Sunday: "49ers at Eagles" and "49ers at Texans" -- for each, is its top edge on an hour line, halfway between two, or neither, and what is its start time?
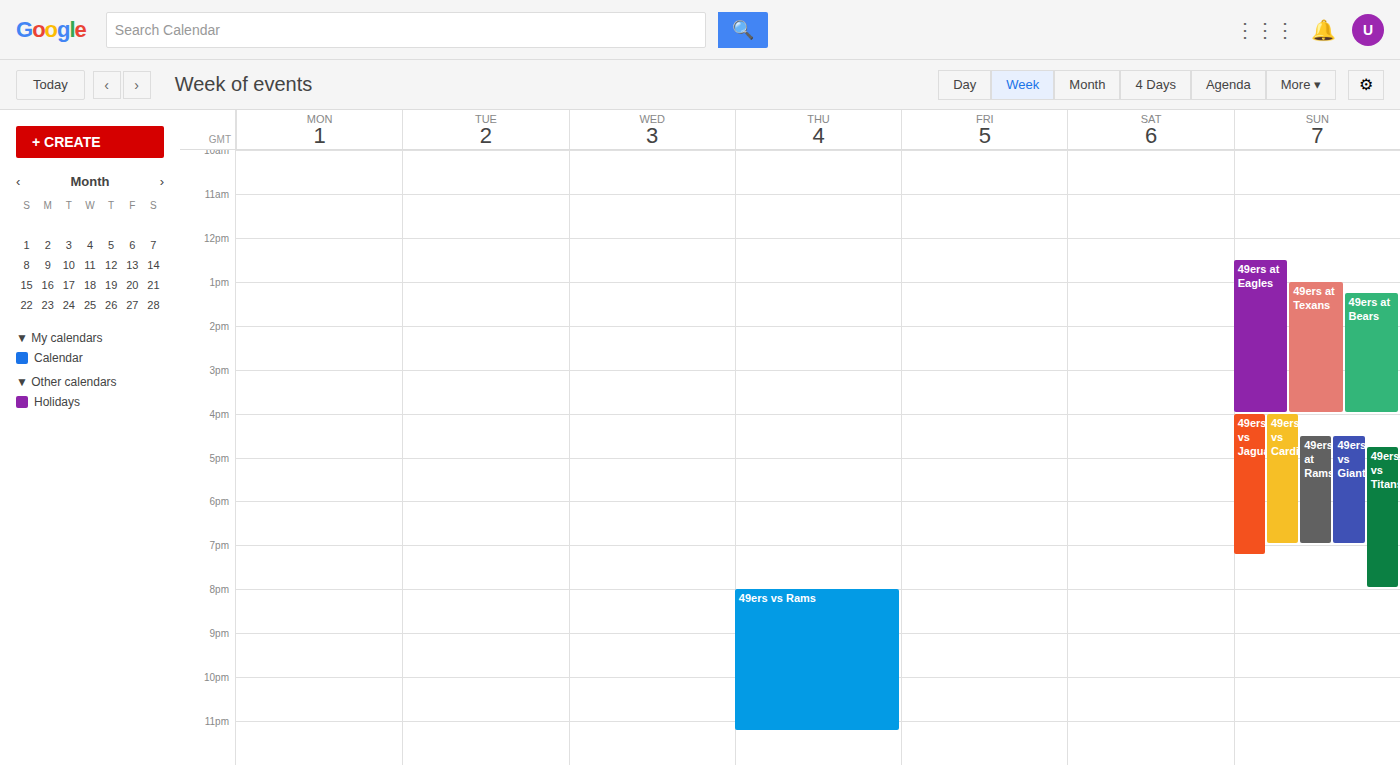
"49ers at Eagles": 12:30 PM, halfway between the 12 PM and 1 PM lines. "49ers at Texans": 1:00 PM, exactly on the 1 PM line.